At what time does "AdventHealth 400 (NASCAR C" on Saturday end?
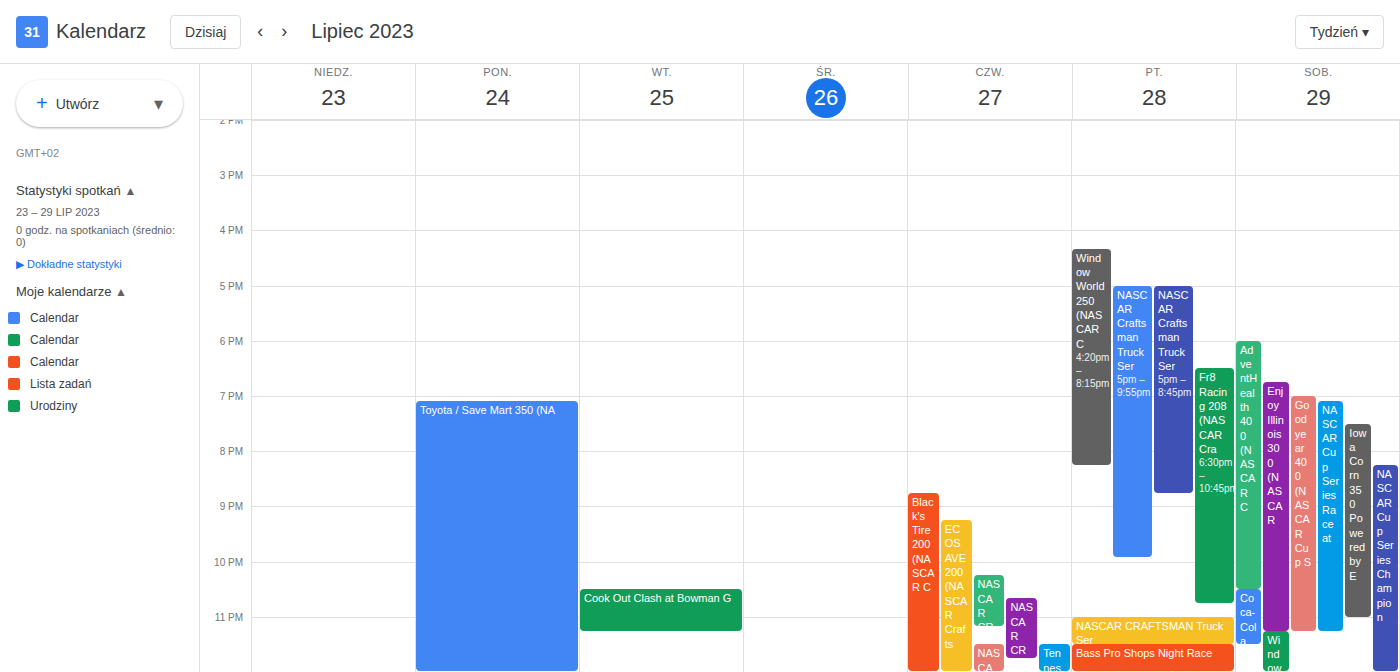
10:30 PM